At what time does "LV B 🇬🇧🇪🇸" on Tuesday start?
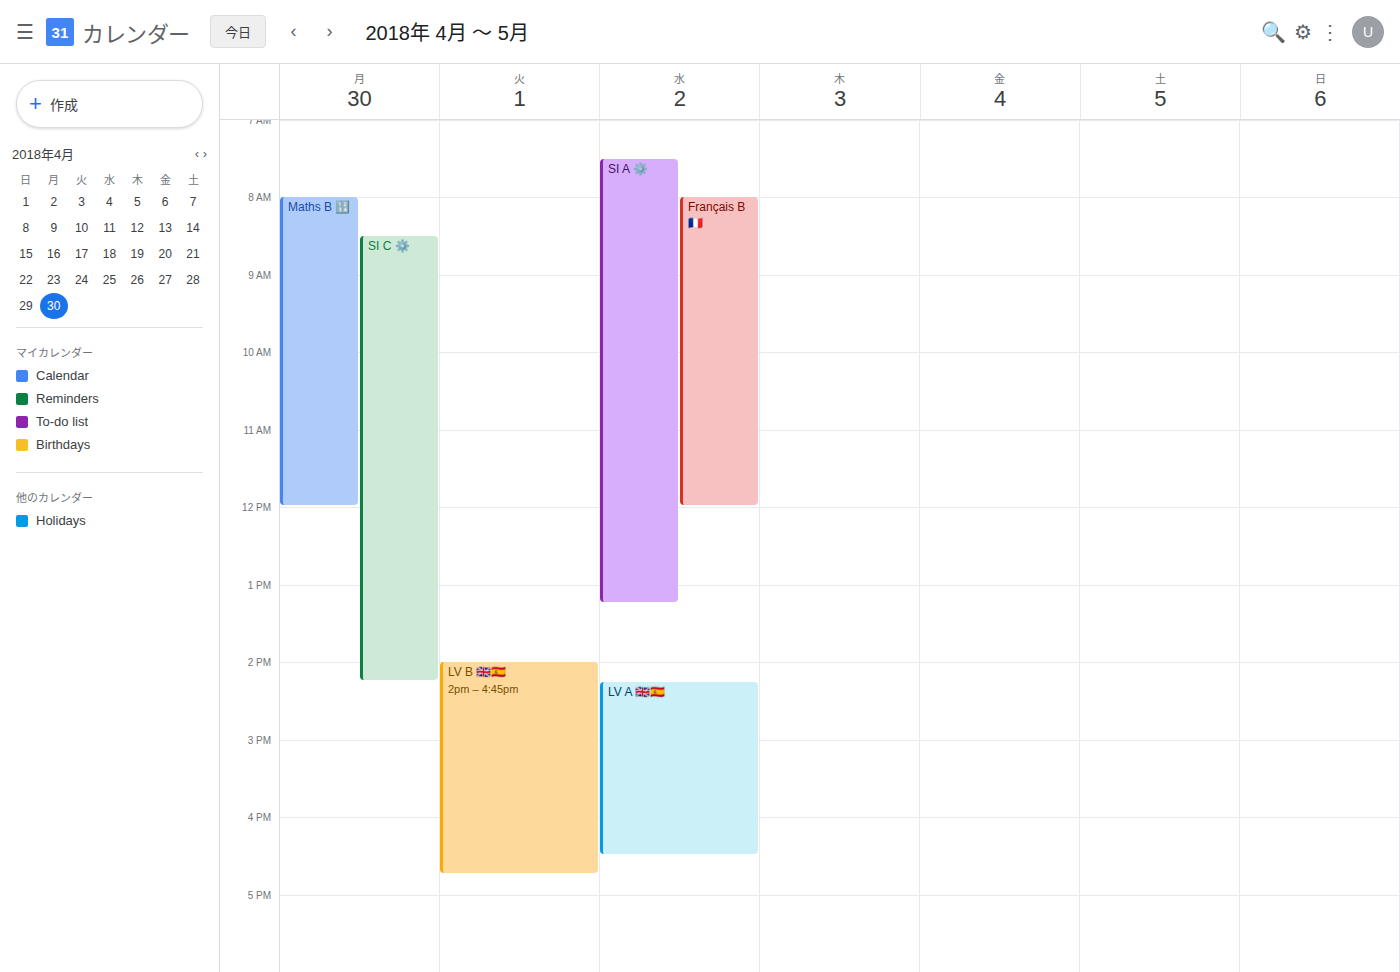
2:00 PM